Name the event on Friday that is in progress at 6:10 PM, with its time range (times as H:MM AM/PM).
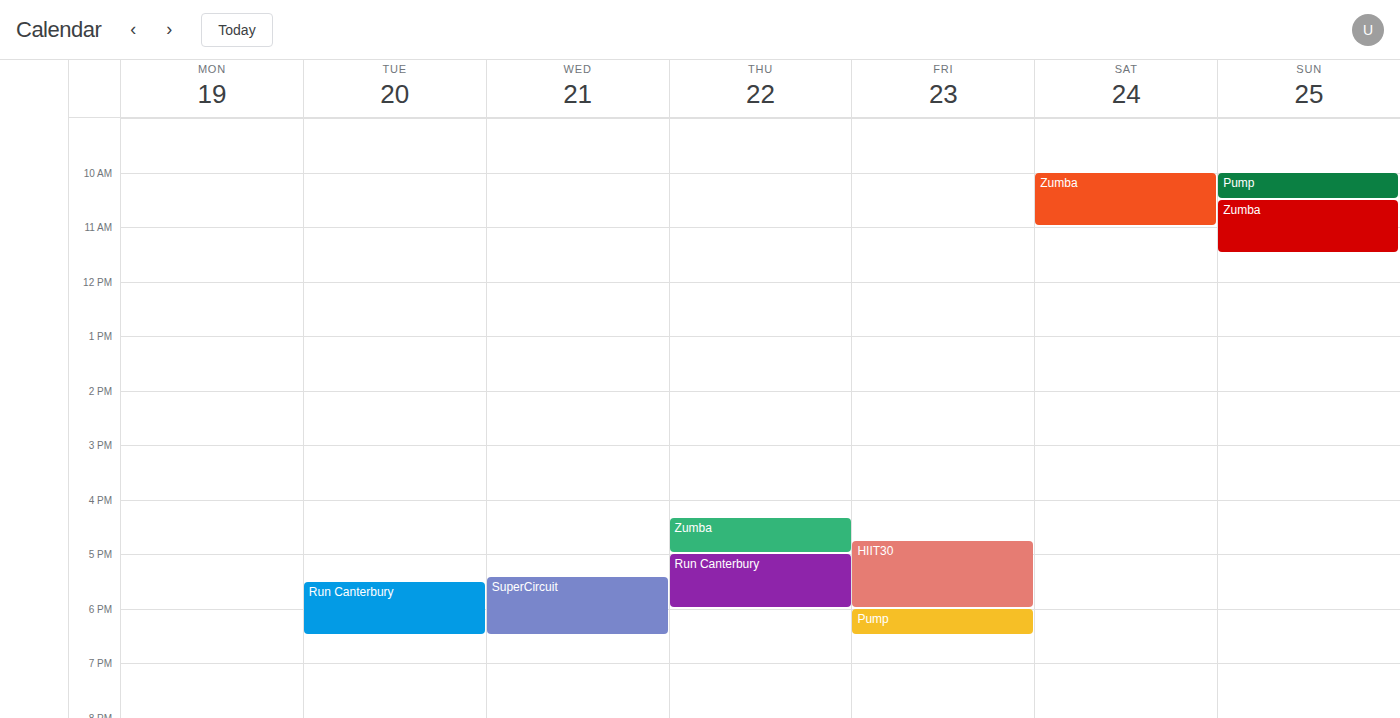
"Pump", 6:00 PM to 6:30 PM